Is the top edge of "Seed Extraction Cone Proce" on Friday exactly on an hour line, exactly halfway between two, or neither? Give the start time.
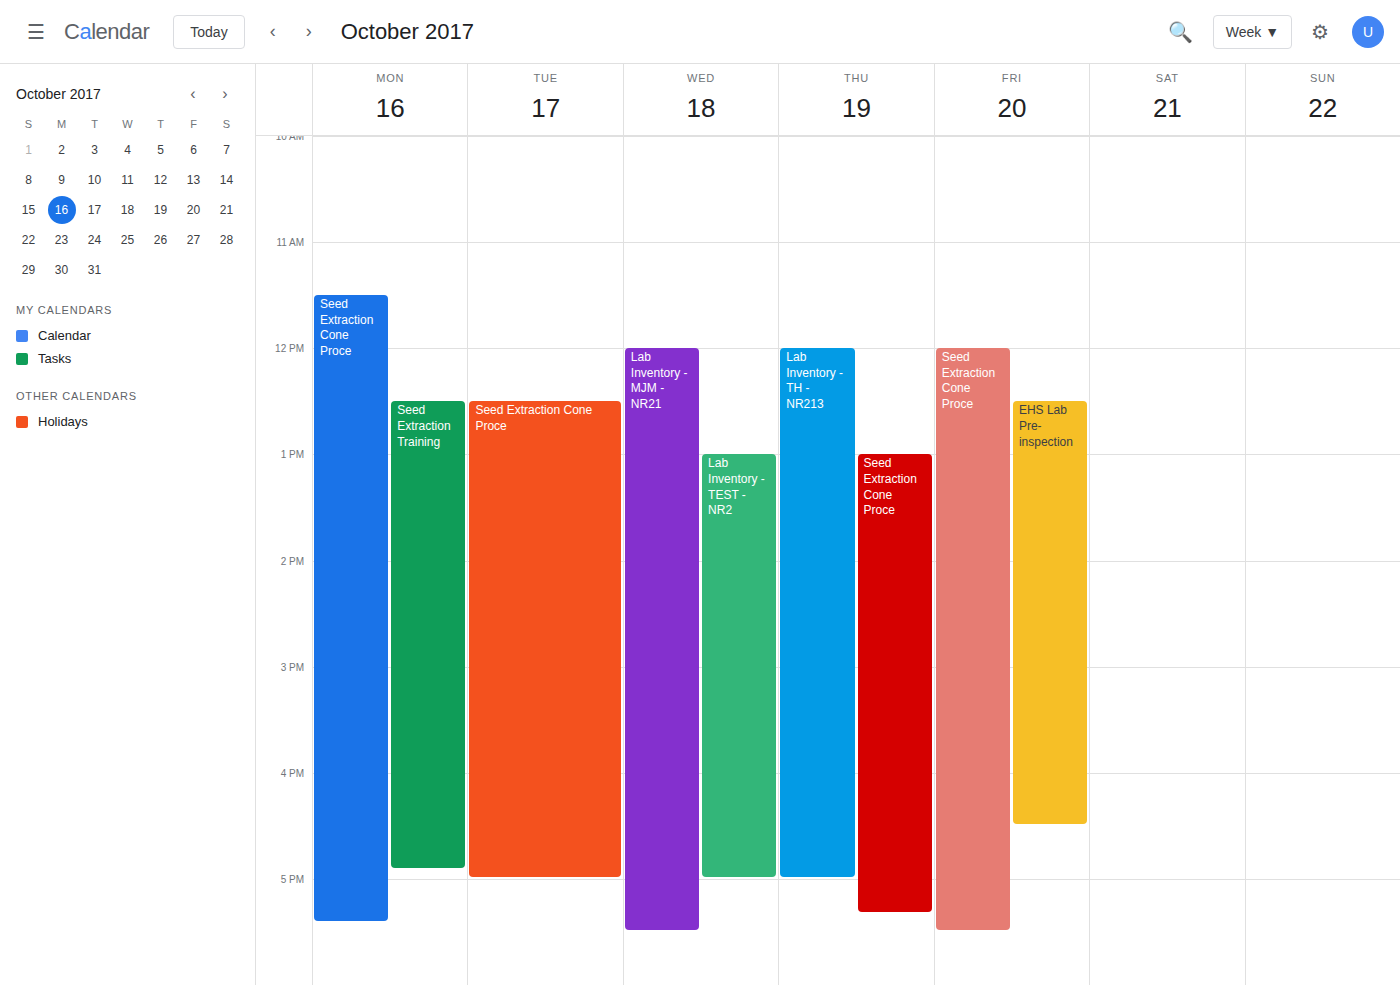
12:00 PM -- exactly on the 12 PM line.